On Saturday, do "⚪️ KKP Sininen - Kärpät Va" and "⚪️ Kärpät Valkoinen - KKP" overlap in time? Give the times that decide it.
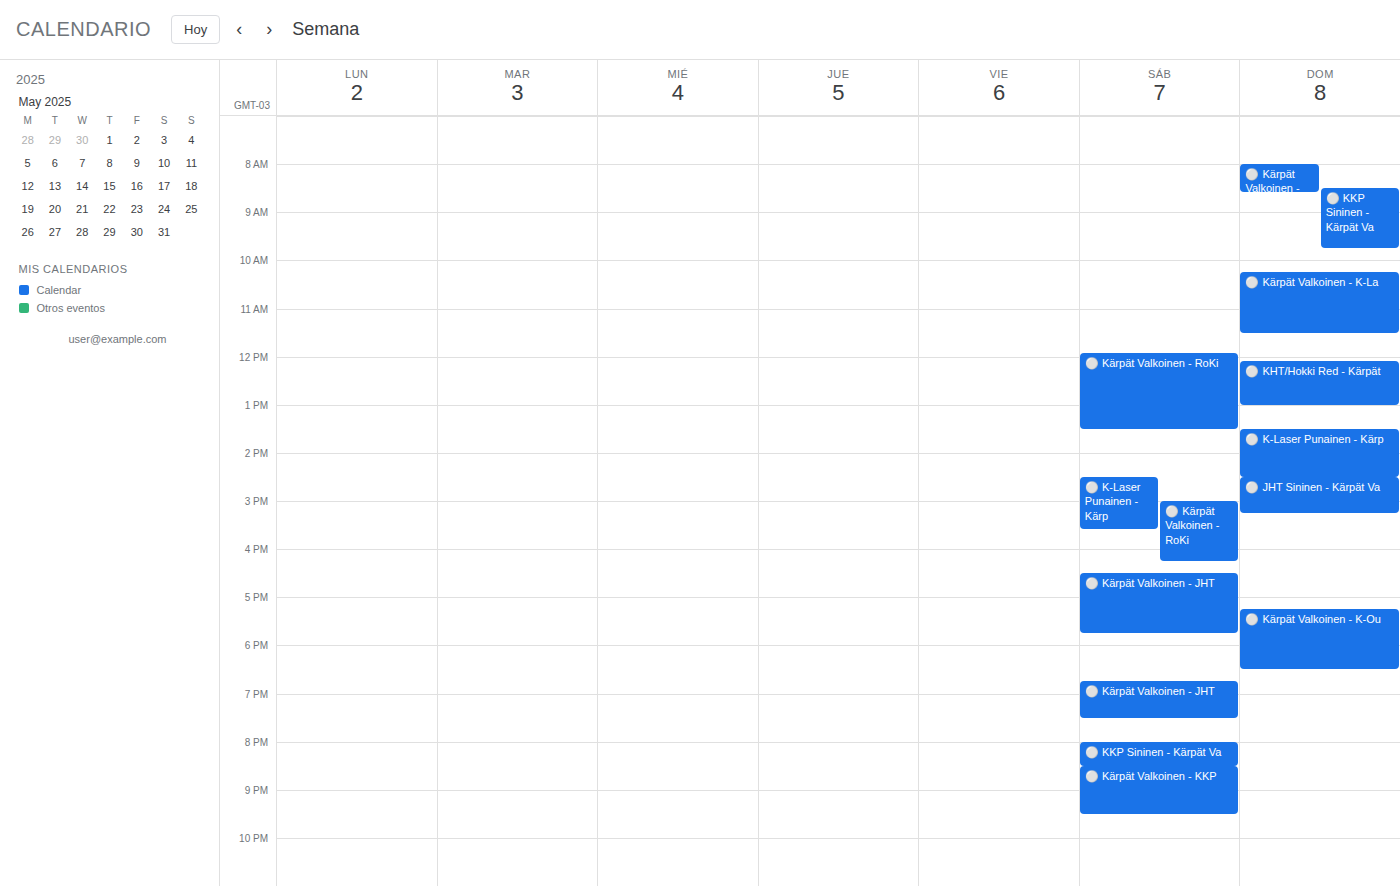
"⚪️ KKP Sininen - Kärpät Va" ends at 8:30 PM, exactly when "⚪️ Kärpät Valkoinen - KKP" starts -- they touch but do not overlap.